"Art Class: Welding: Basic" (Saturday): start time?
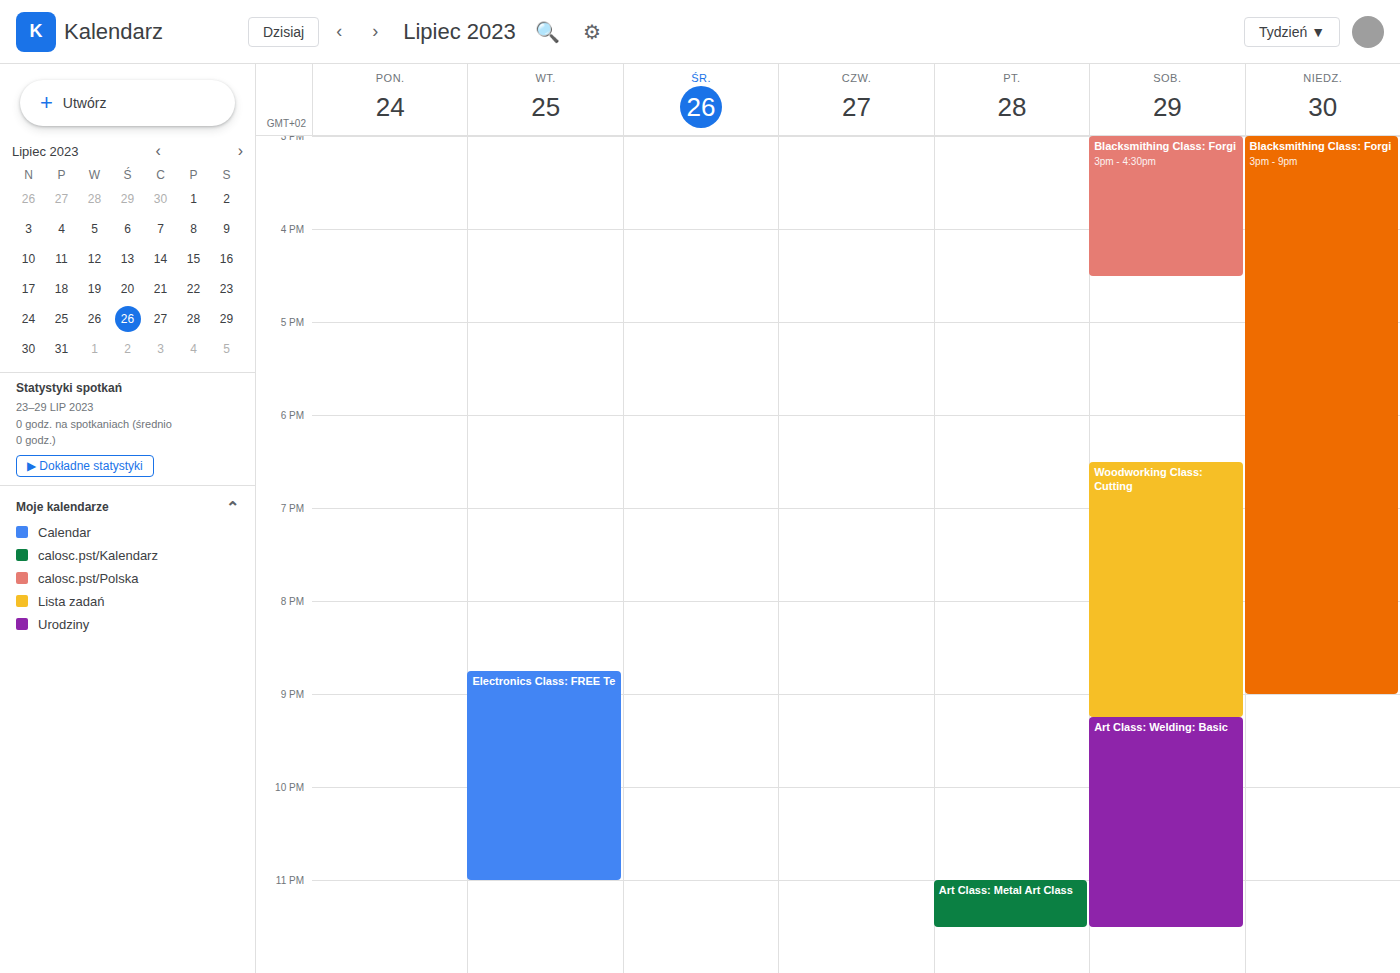
9:15 PM